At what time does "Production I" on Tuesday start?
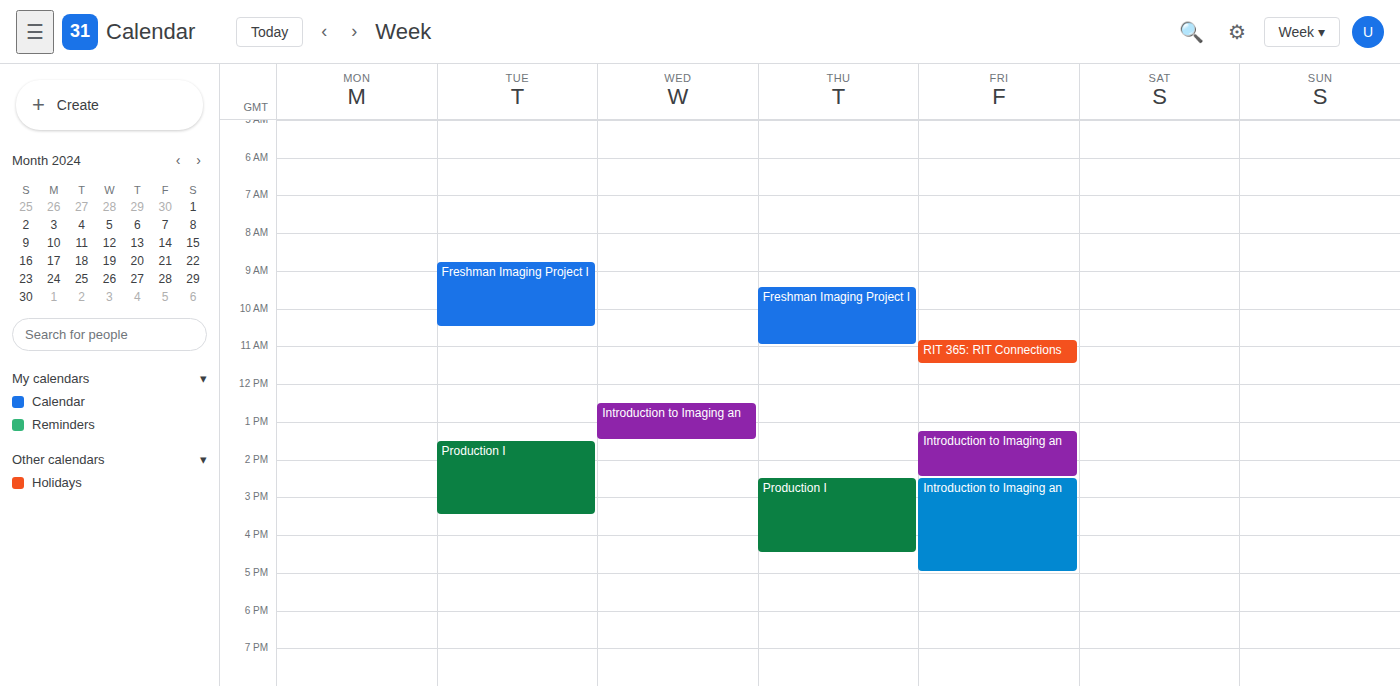
13:30